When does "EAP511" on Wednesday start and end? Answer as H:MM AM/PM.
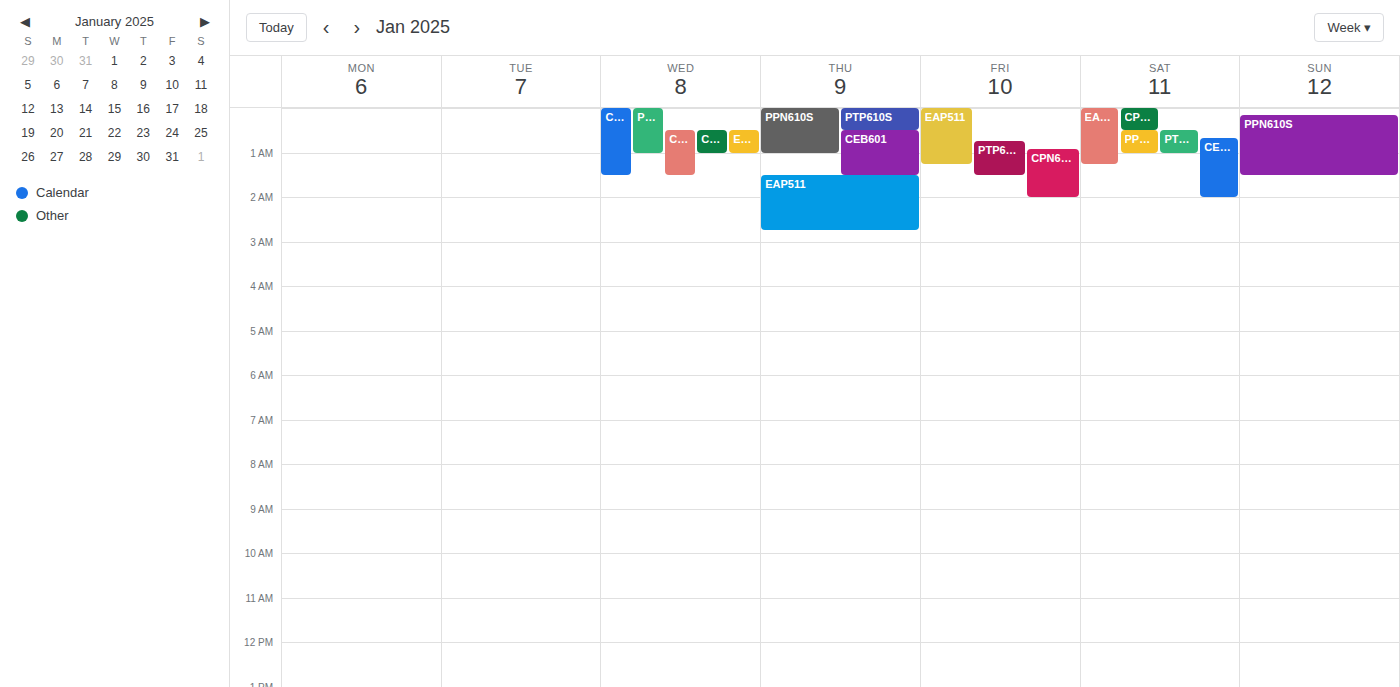
12:30 AM to 1:00 AM